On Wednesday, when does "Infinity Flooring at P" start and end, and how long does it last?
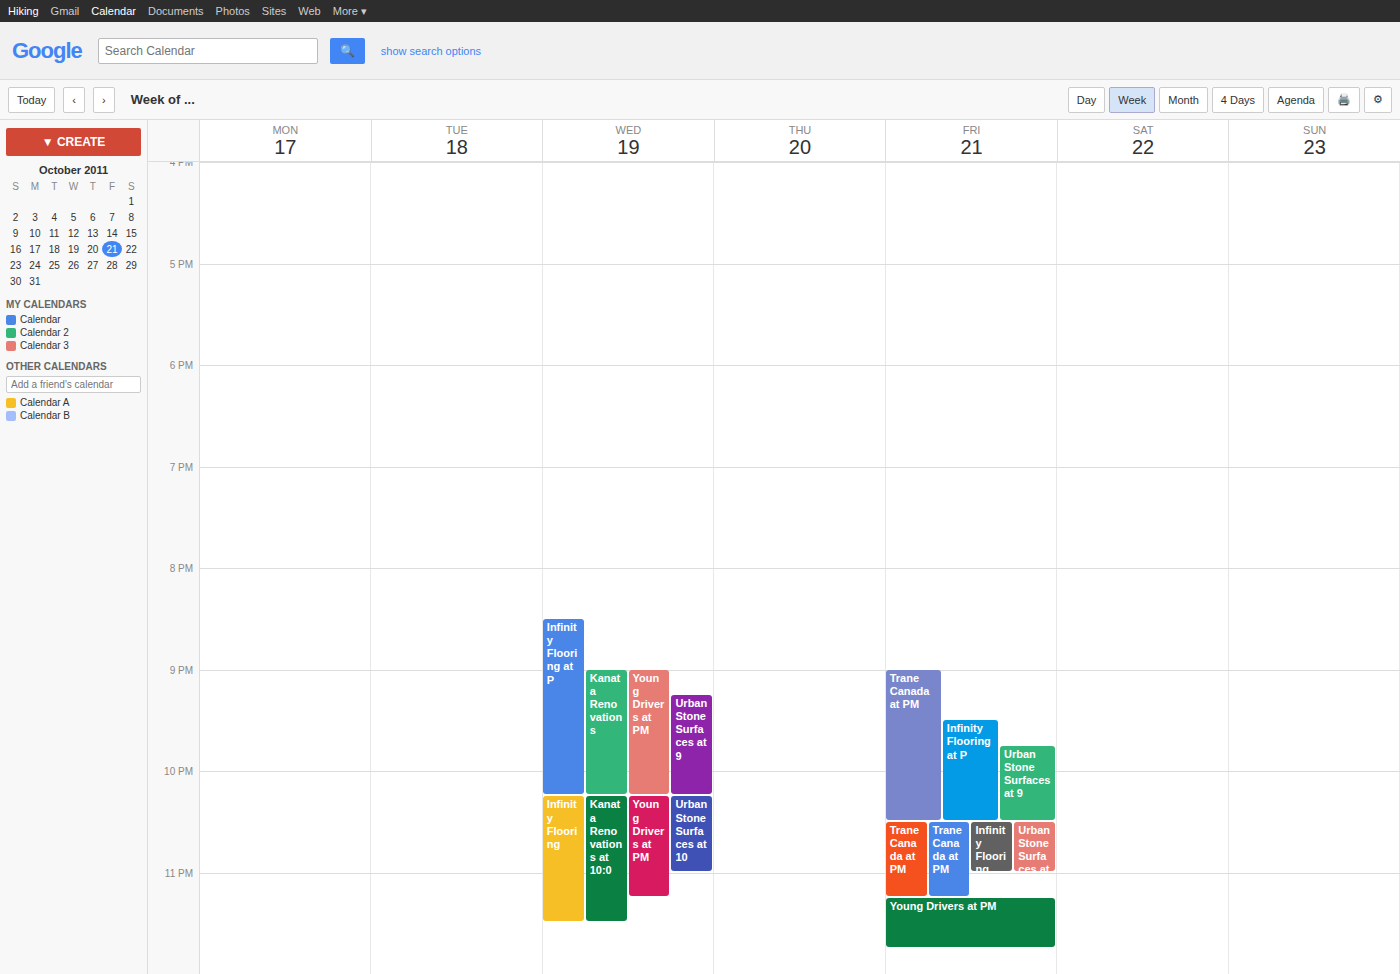
8:30 PM to 10:15 PM, 1 hour 45 minutes